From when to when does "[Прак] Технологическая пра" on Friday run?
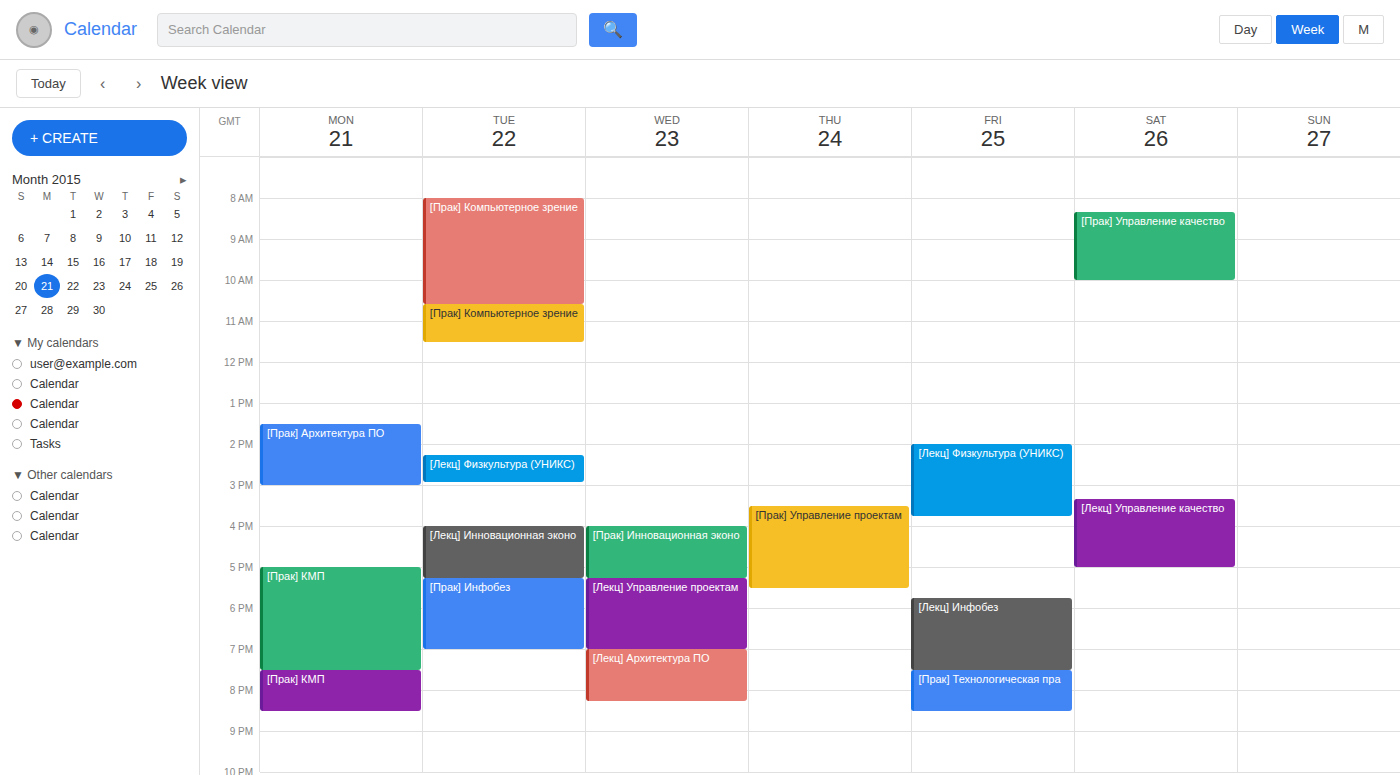
7:30 PM to 8:30 PM